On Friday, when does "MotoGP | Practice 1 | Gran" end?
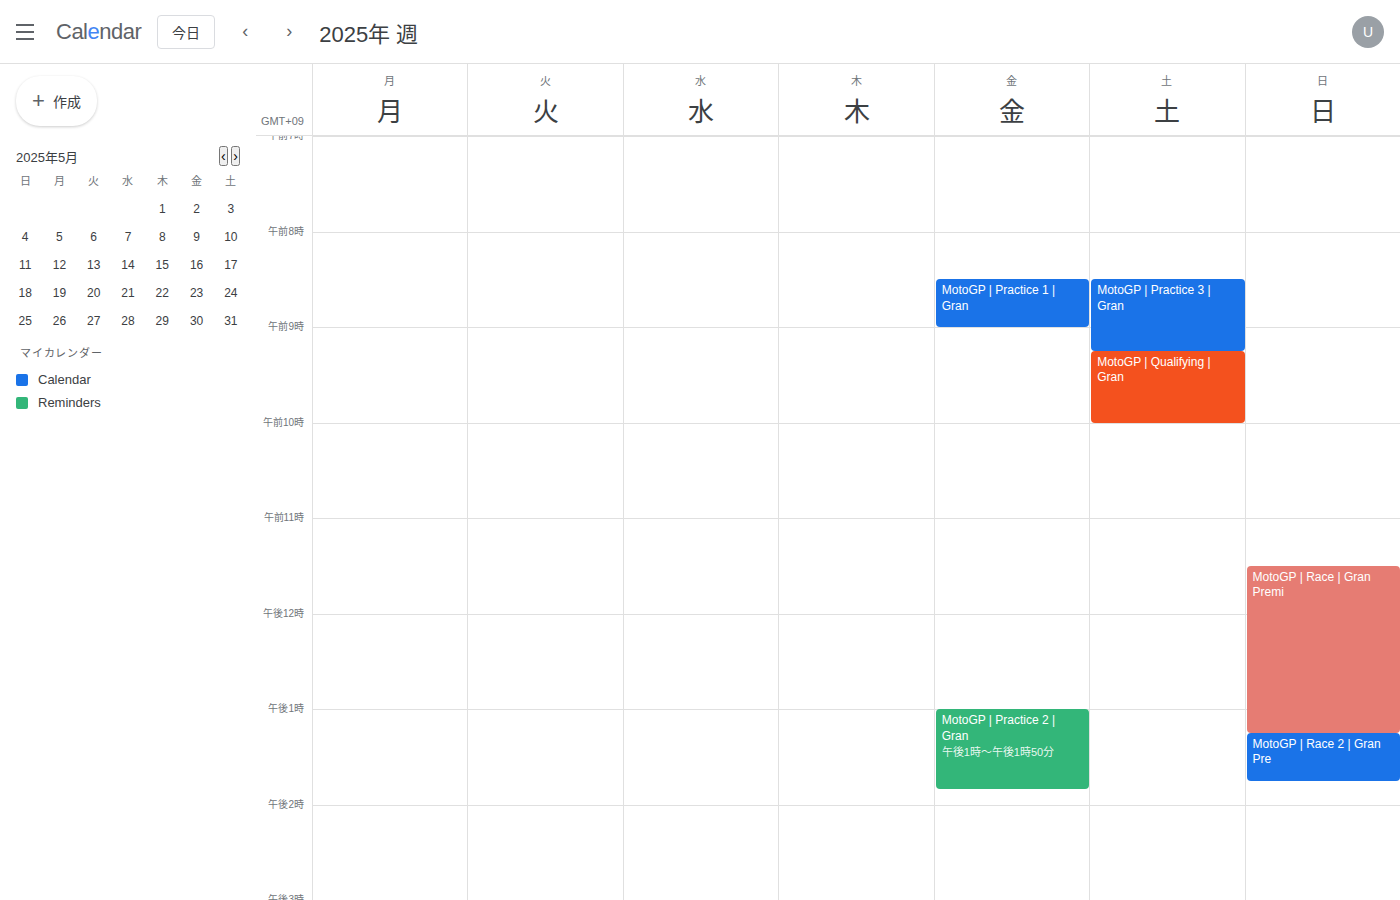
09:00